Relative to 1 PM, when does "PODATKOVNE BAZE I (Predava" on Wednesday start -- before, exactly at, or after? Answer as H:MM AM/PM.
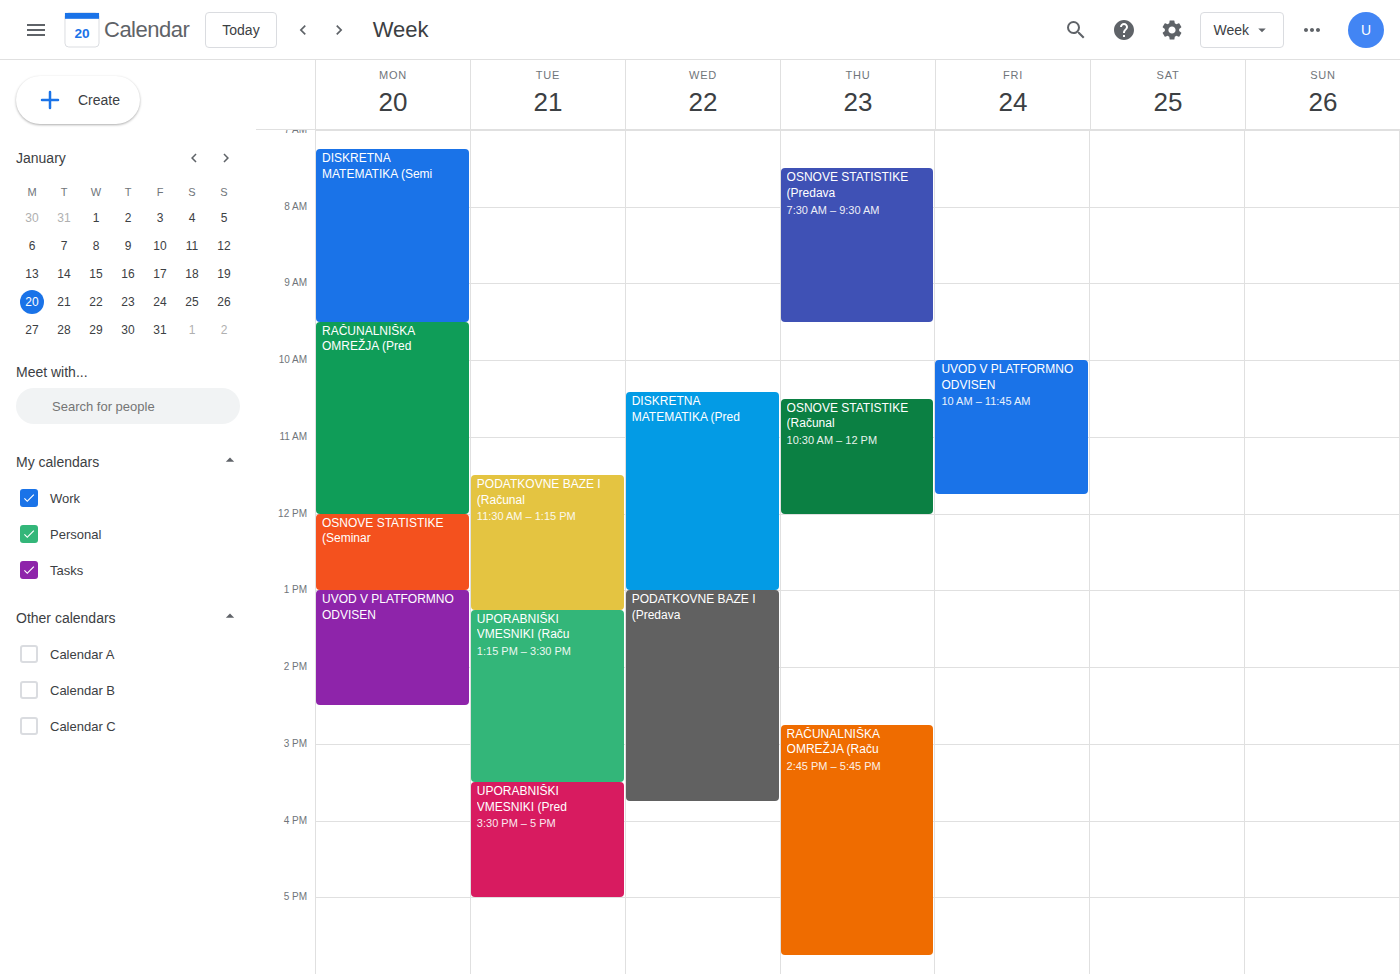
1:00 PM -- exactly at 1 PM, on the 1 PM line.